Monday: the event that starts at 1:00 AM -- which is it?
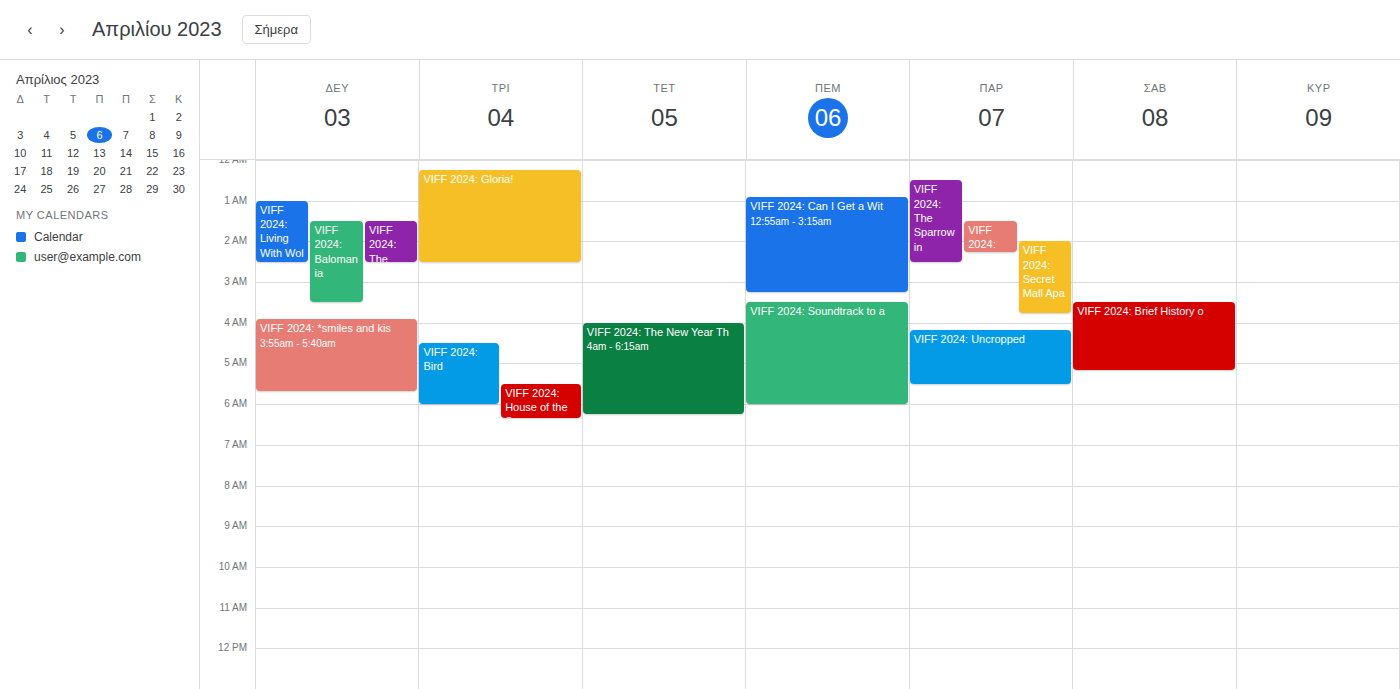
"VIFF 2024: Living With Wol"